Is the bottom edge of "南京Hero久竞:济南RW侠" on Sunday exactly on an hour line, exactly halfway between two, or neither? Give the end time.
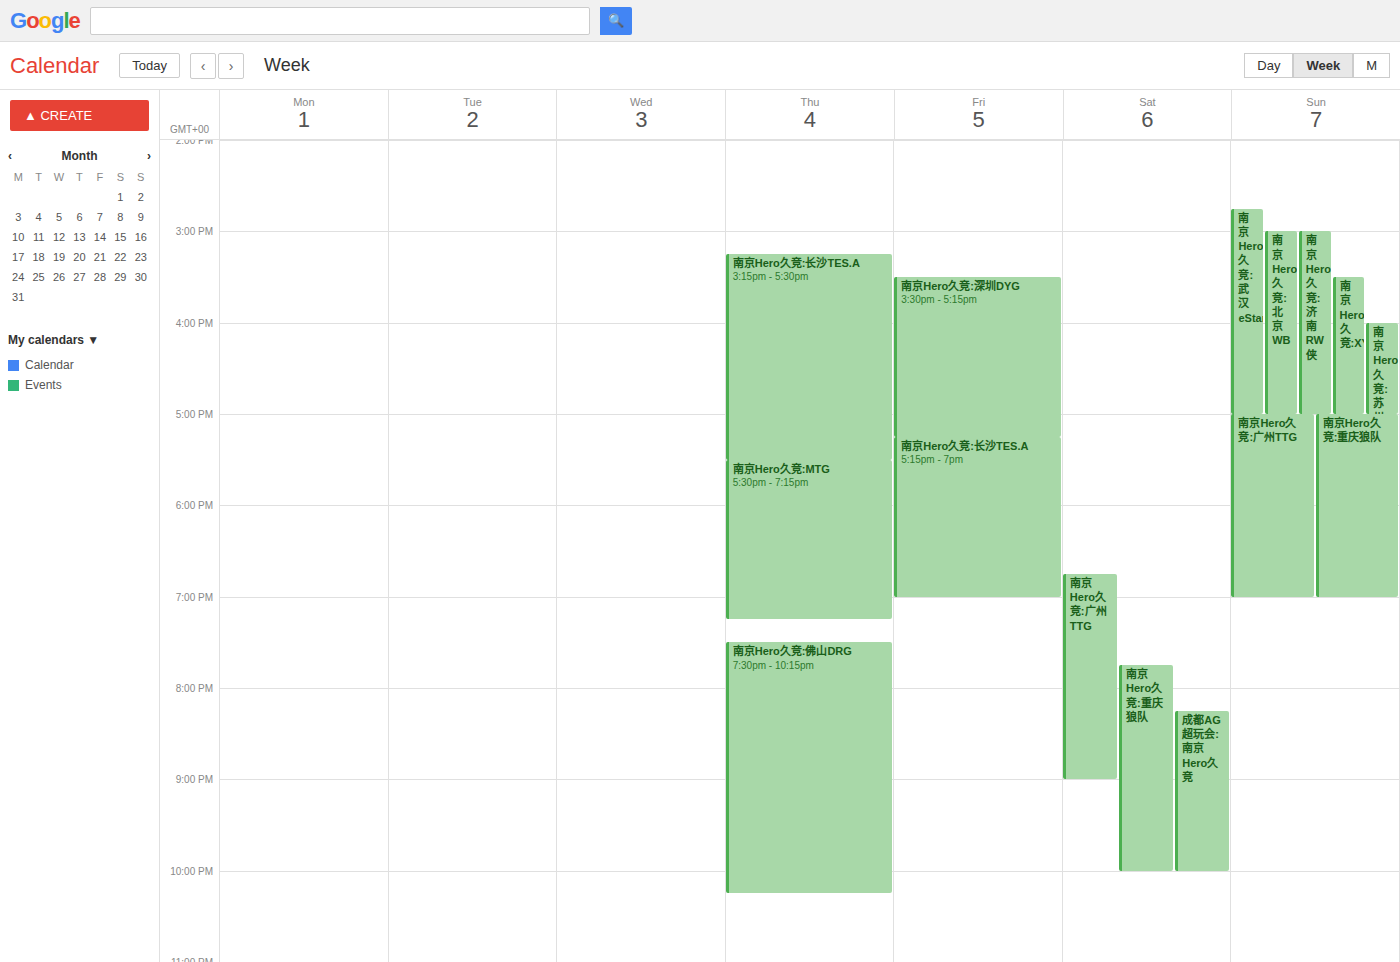
5:00 PM -- exactly on the 5 PM line.